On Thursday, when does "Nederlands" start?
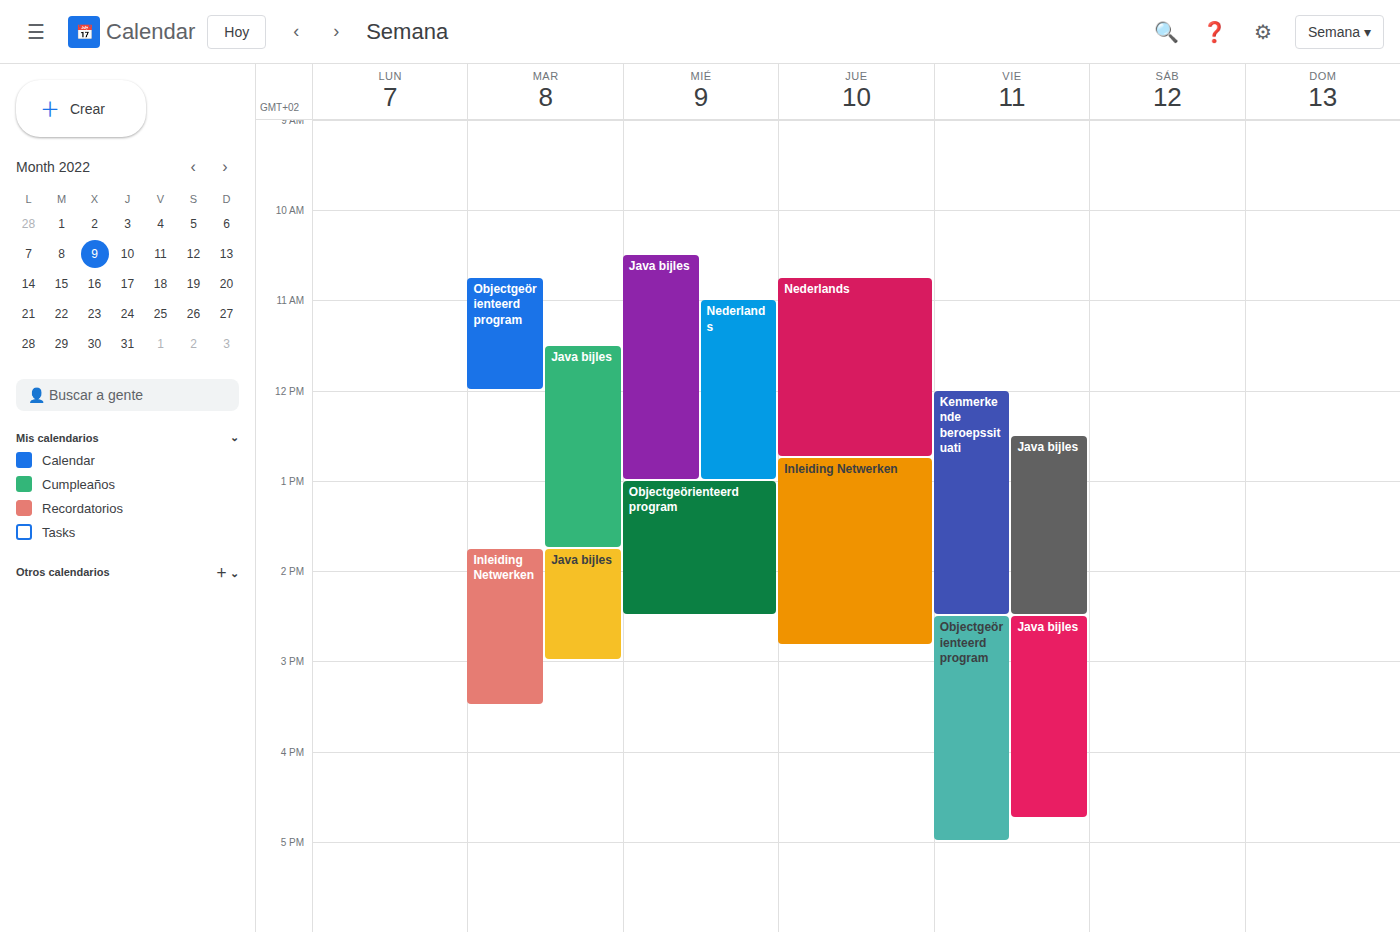
10:45 AM